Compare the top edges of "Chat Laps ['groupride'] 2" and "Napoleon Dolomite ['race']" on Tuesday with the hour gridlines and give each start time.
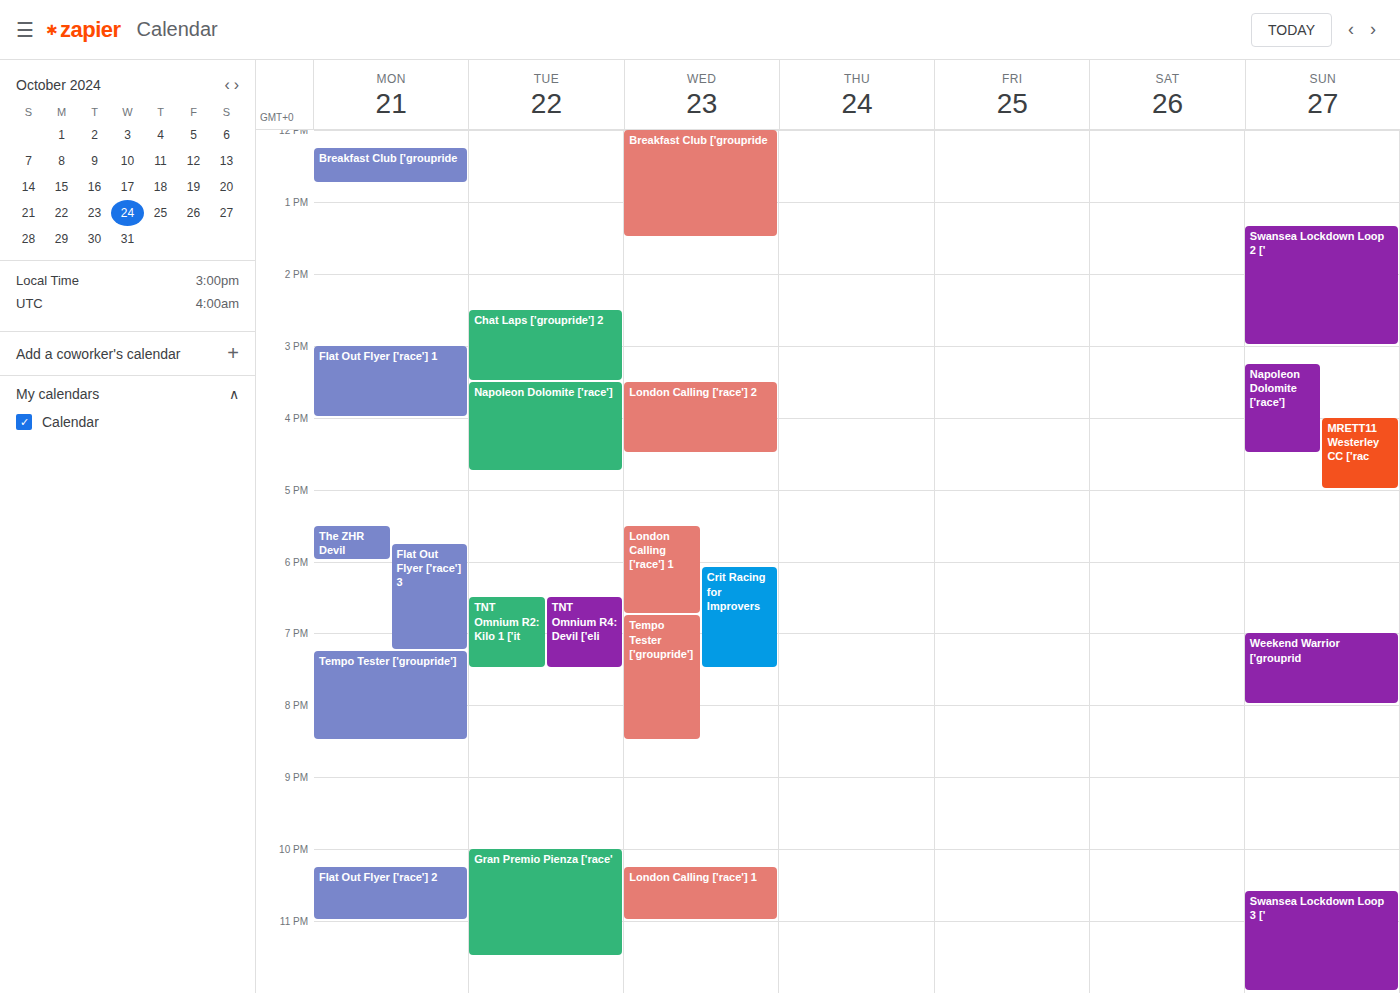
"Chat Laps ['groupride'] 2": 14:30, halfway between the 14:00 and 15:00 lines. "Napoleon Dolomite ['race']": 15:30, halfway between the 15:00 and 16:00 lines.